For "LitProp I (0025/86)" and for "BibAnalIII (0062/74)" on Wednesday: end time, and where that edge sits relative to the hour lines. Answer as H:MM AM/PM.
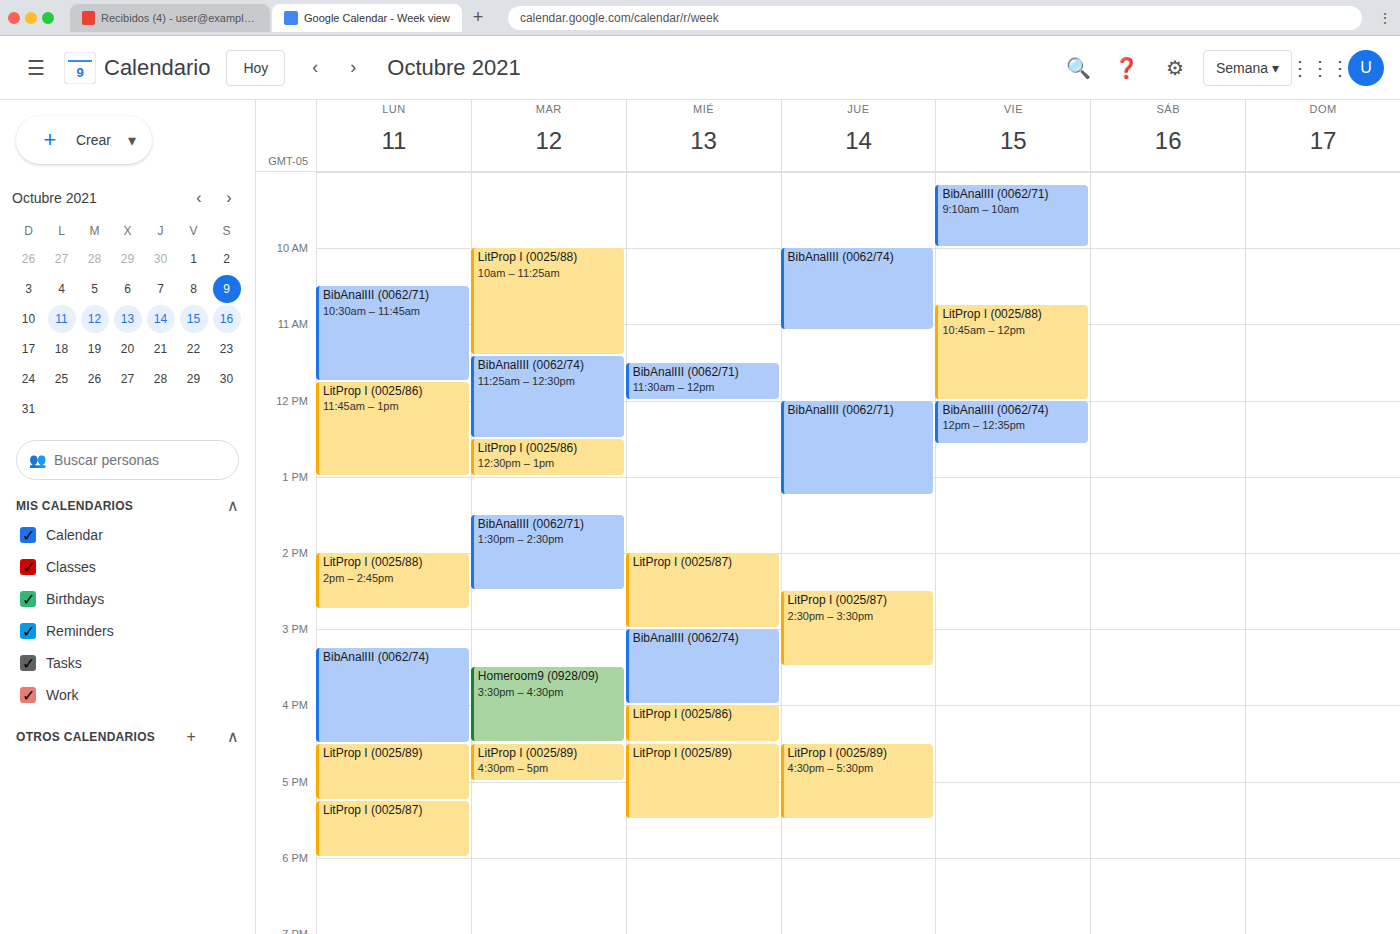
"LitProp I (0025/86)": 4:30 PM, halfway between the 4 PM and 5 PM lines. "BibAnalIII (0062/74)": 4:00 PM, exactly on the 4 PM line.